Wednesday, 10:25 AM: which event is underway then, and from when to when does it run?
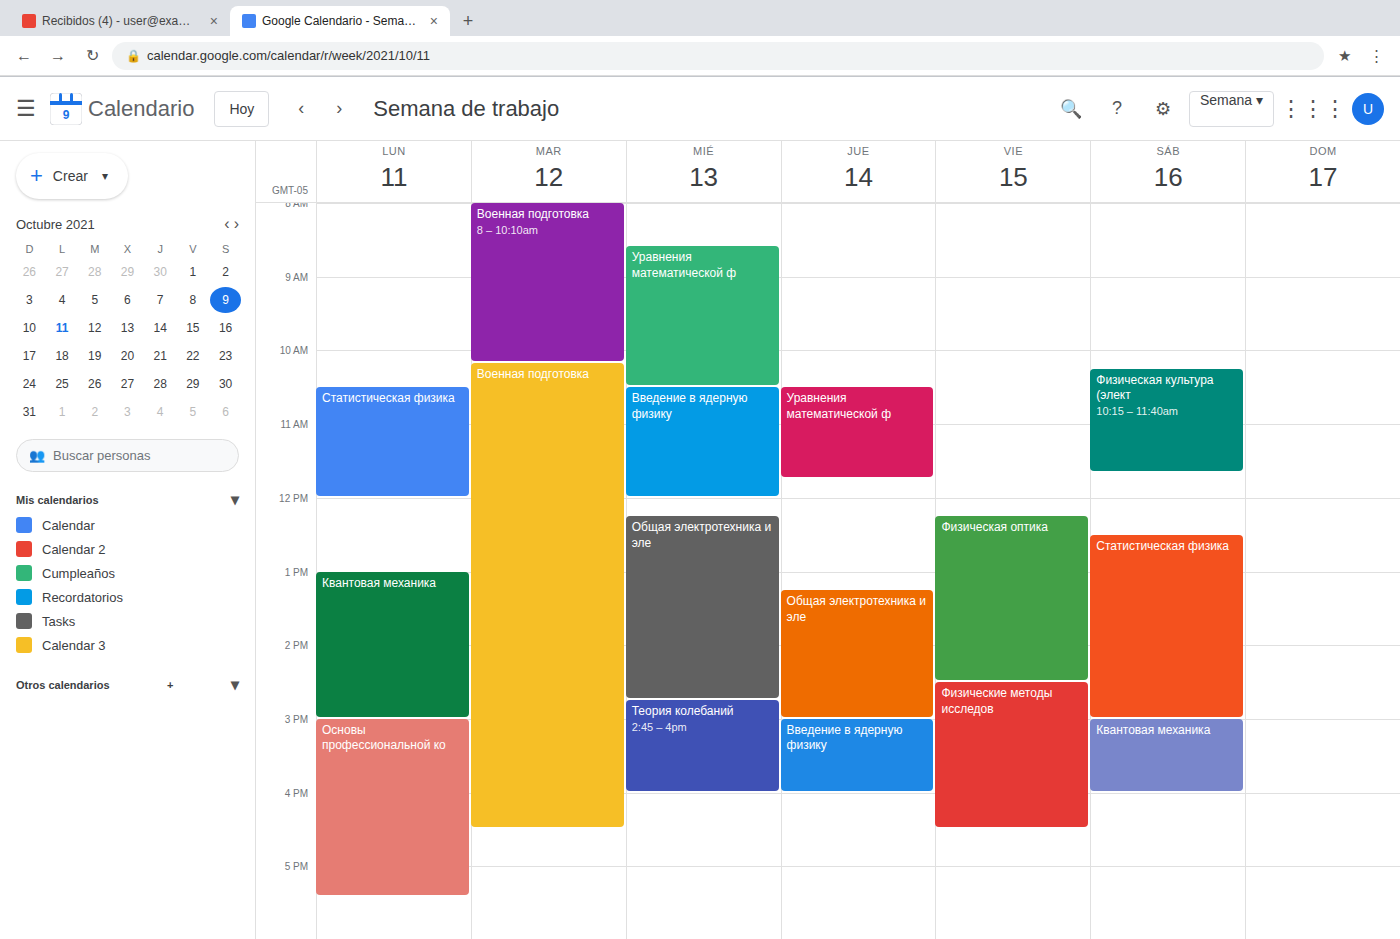
"Уравнения математической ф", 8:35 AM to 10:30 AM